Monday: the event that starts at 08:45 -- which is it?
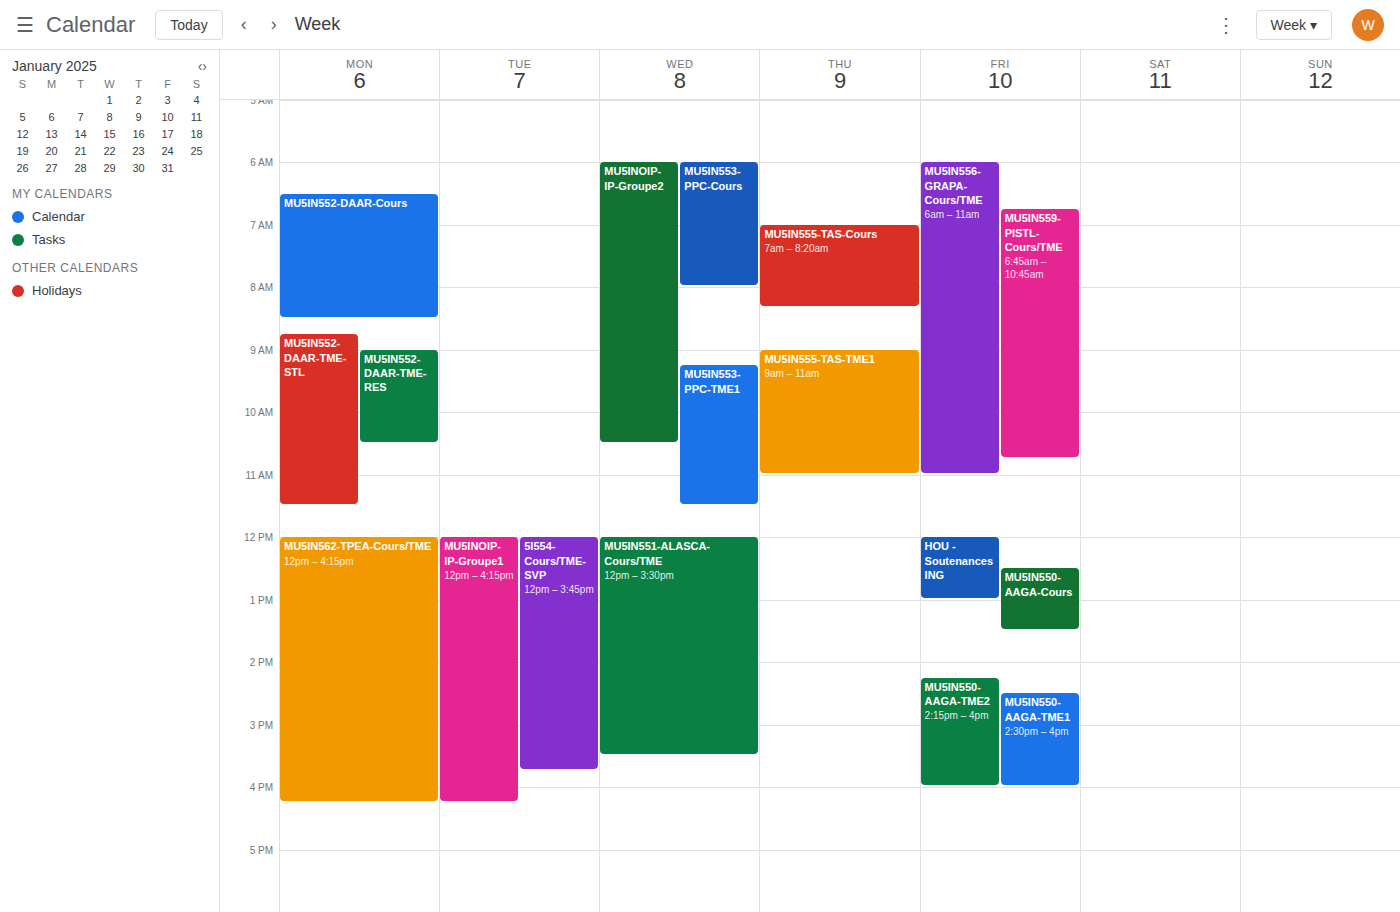
"MU5IN552-DAAR-TME-STL"